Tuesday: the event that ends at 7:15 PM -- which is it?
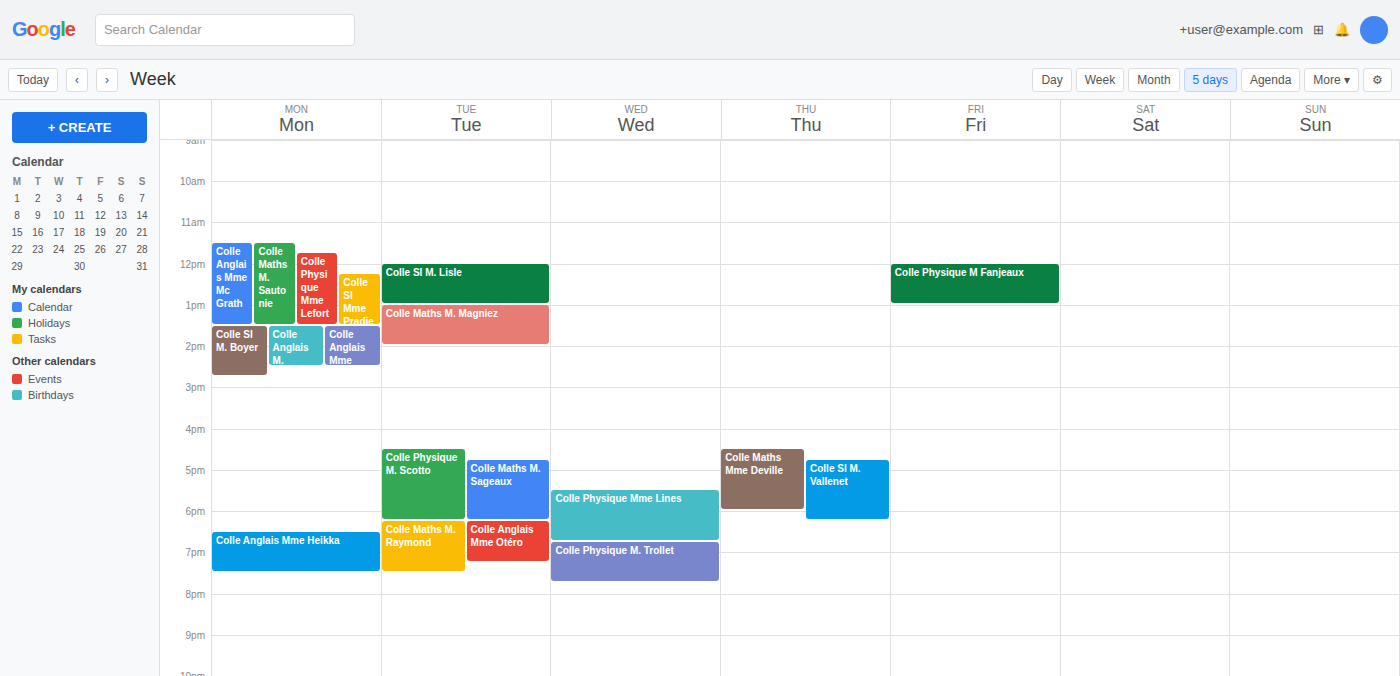
"Colle Anglais Mme Otéro"